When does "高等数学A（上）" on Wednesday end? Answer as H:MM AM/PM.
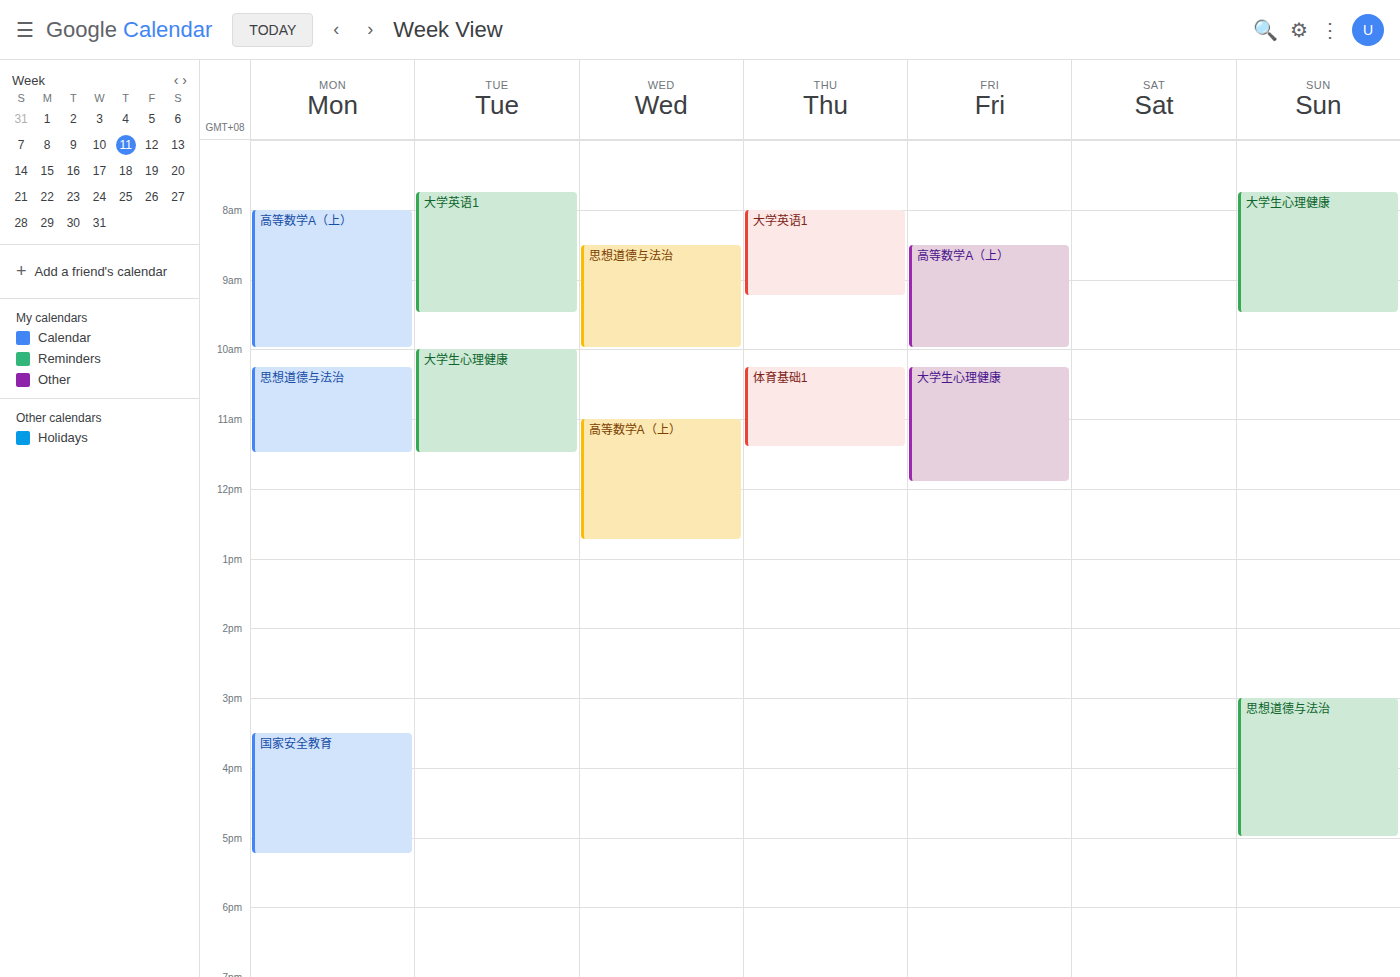
12:45 PM